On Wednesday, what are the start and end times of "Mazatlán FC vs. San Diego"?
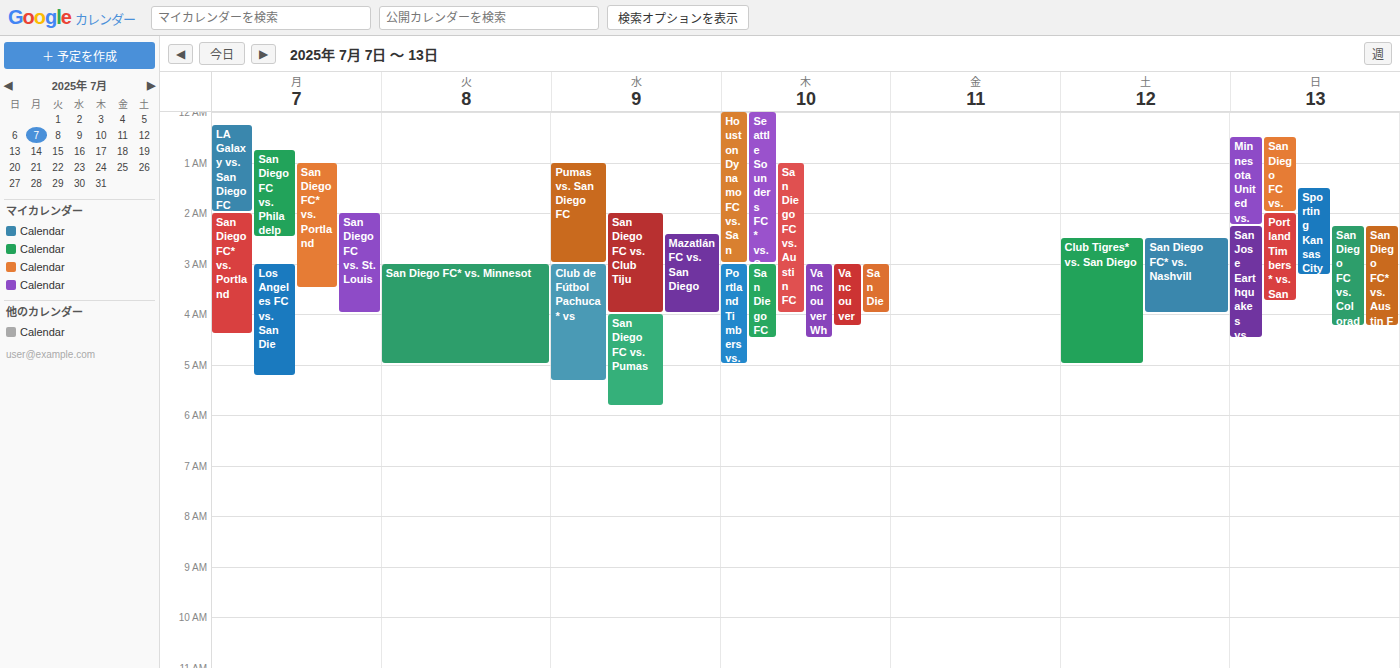
2:25 AM to 4:00 AM